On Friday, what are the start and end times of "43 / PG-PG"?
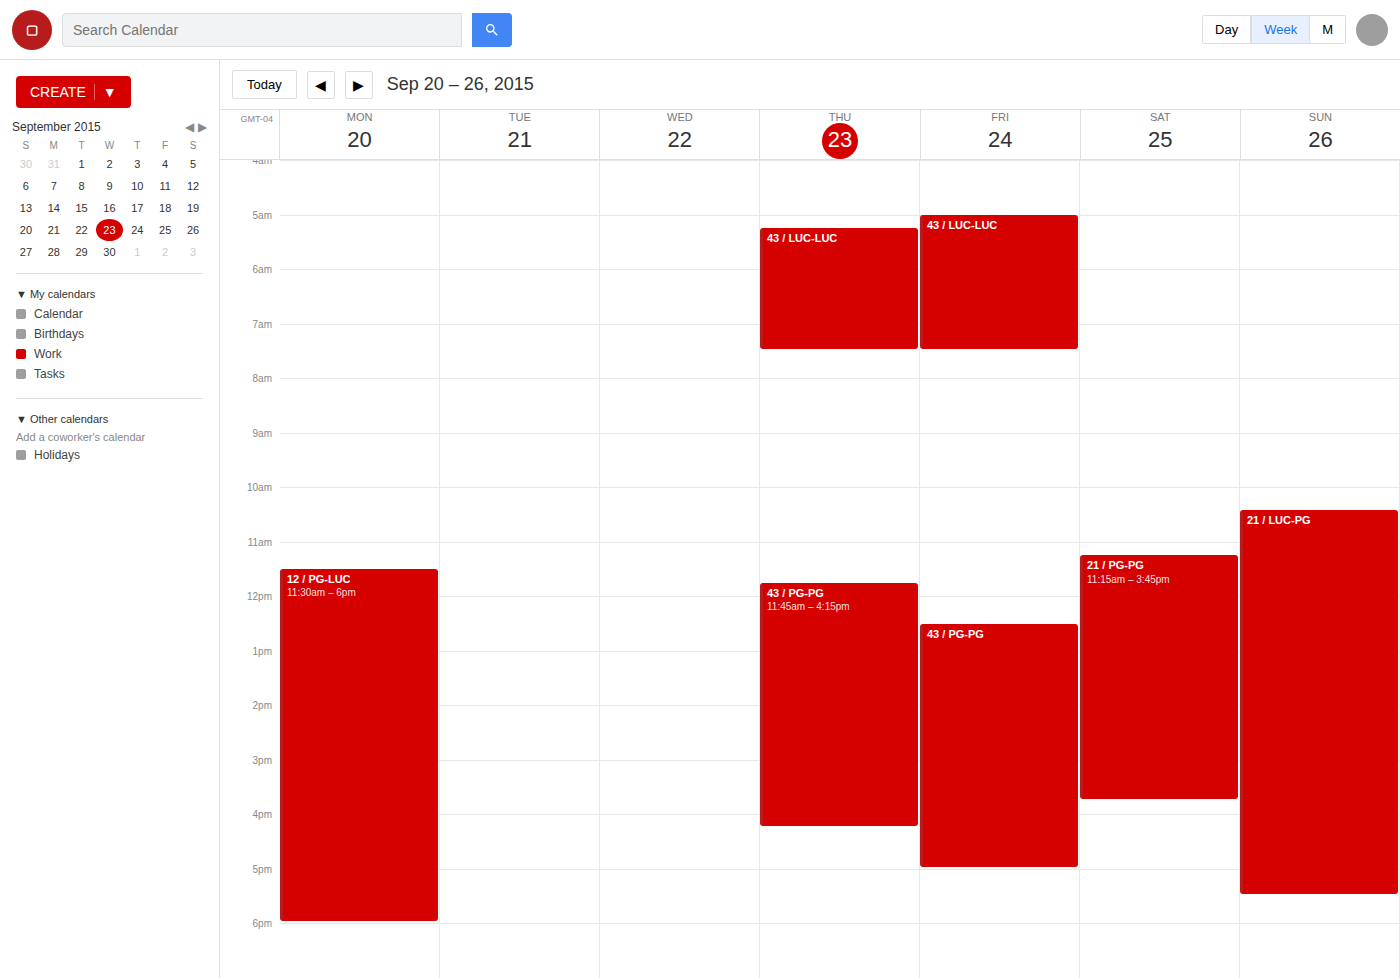
12:30 PM to 5:00 PM